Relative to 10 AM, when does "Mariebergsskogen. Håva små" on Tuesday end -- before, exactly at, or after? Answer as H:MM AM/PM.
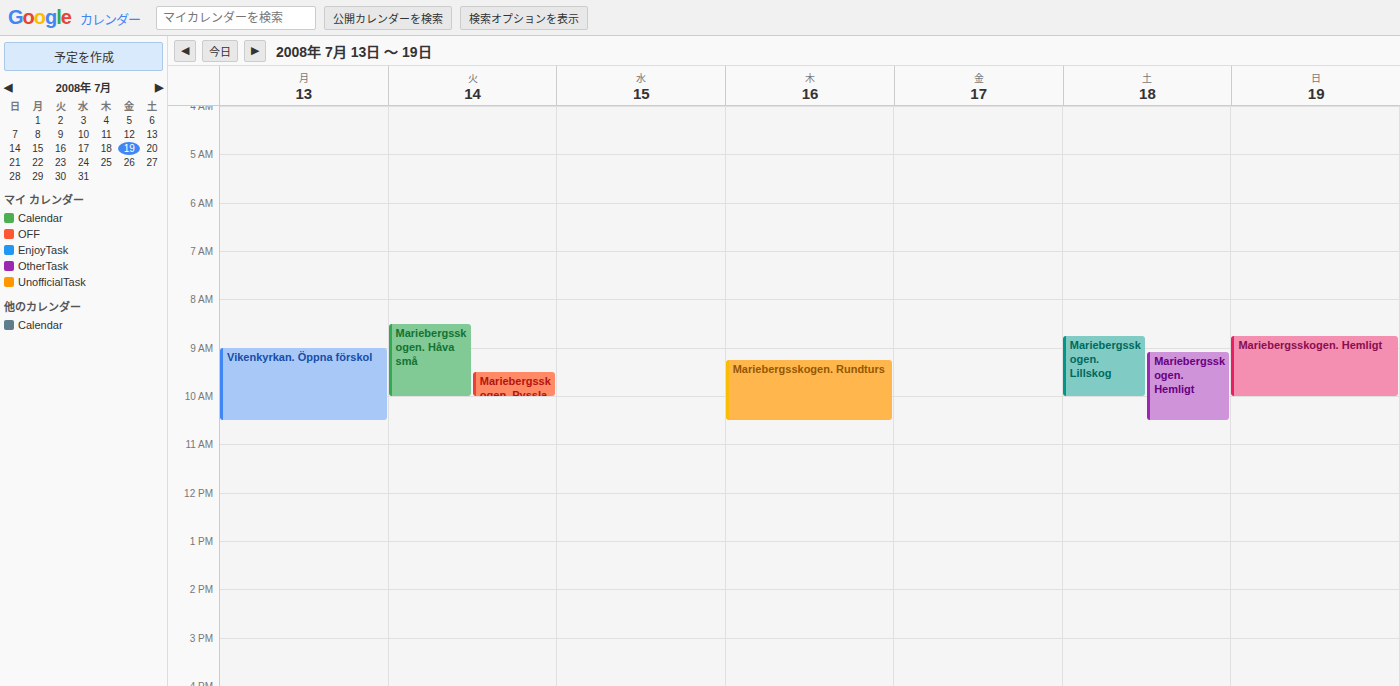
10:00 AM -- exactly at 10 AM, on the 10 AM line.